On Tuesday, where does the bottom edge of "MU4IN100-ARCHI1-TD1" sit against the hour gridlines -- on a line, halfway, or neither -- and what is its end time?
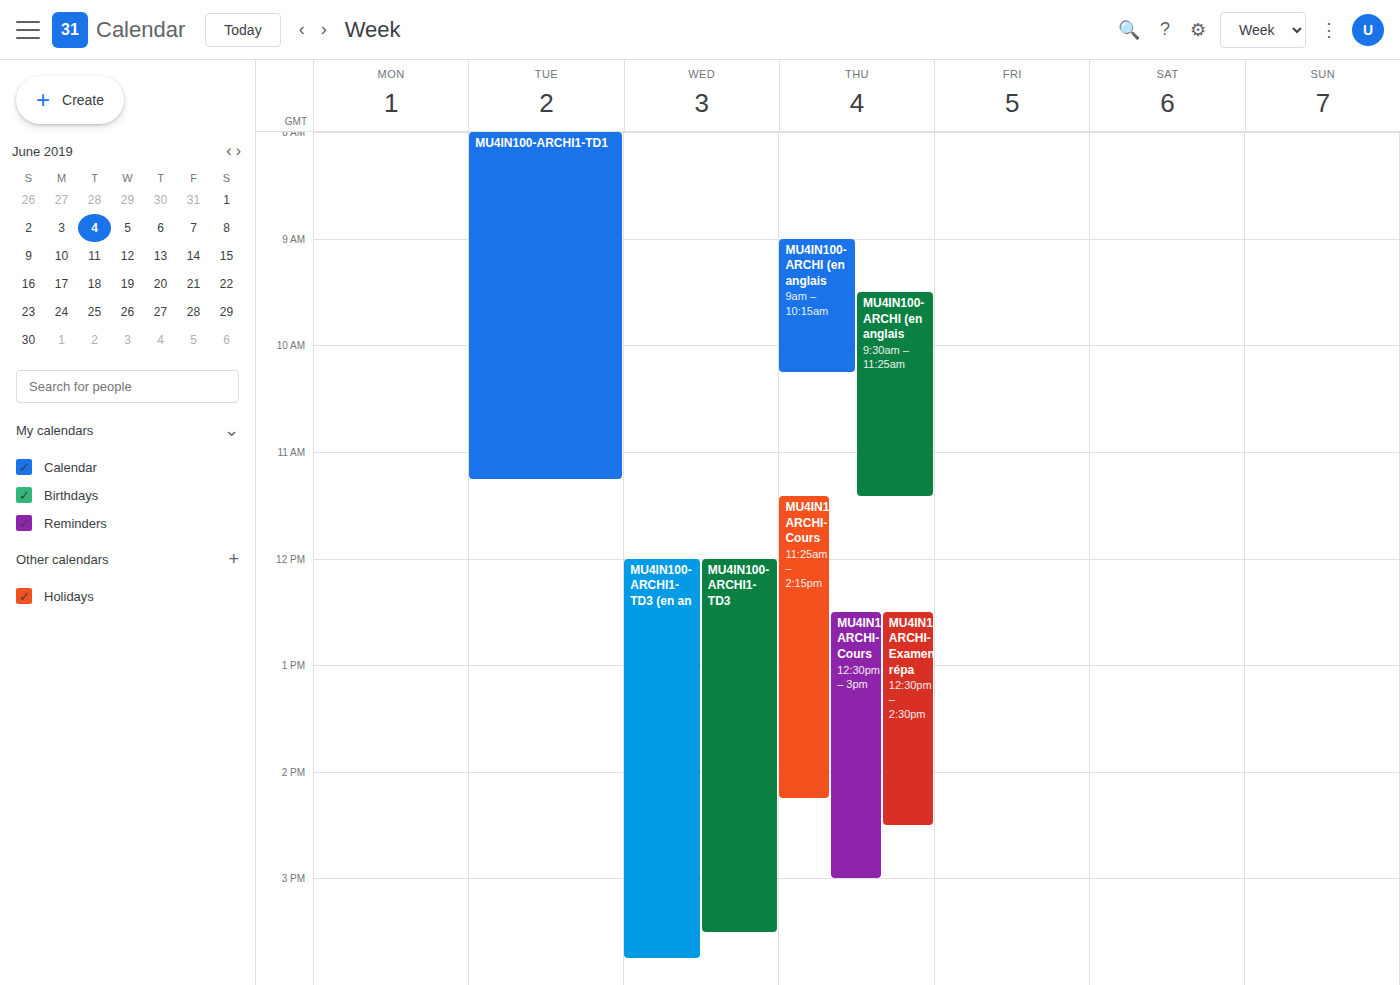
11:15 AM -- neither: a quarter of the way from the 11 AM line to the 12 PM line.